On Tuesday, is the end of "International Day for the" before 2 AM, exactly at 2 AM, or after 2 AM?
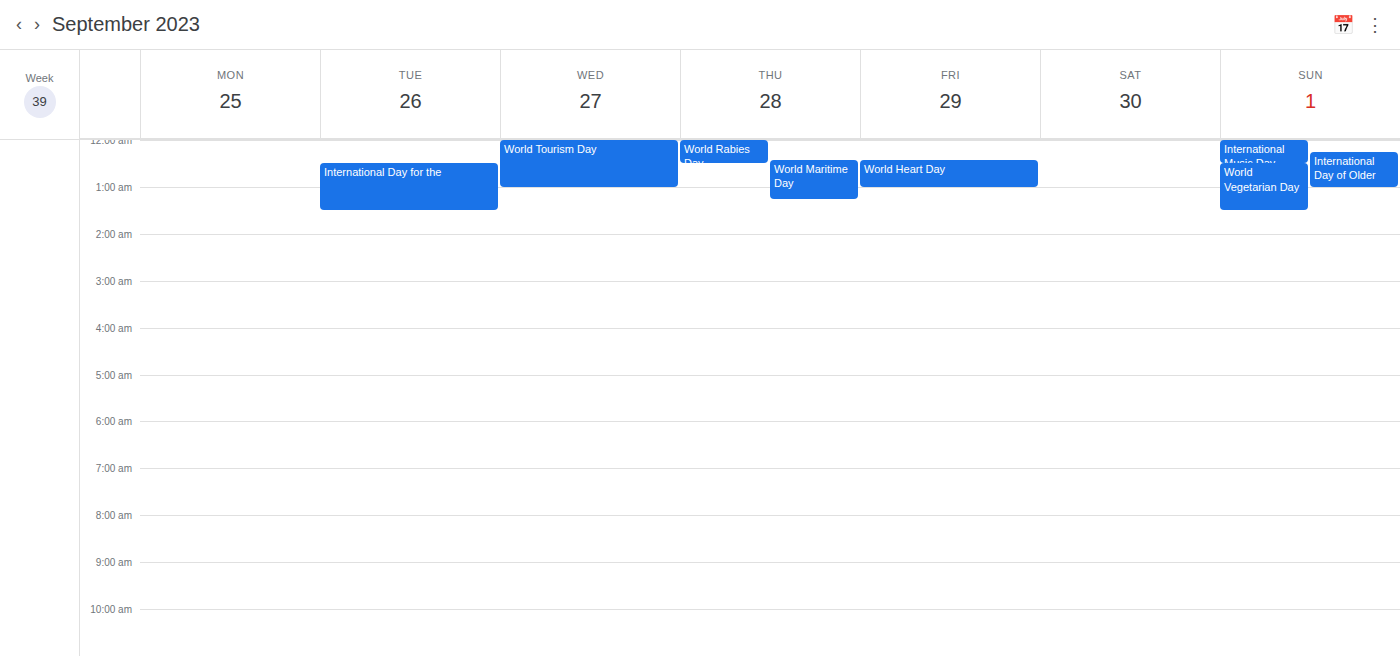
1:30 AM -- before 2 AM, 30 minutes above the 2 AM line.